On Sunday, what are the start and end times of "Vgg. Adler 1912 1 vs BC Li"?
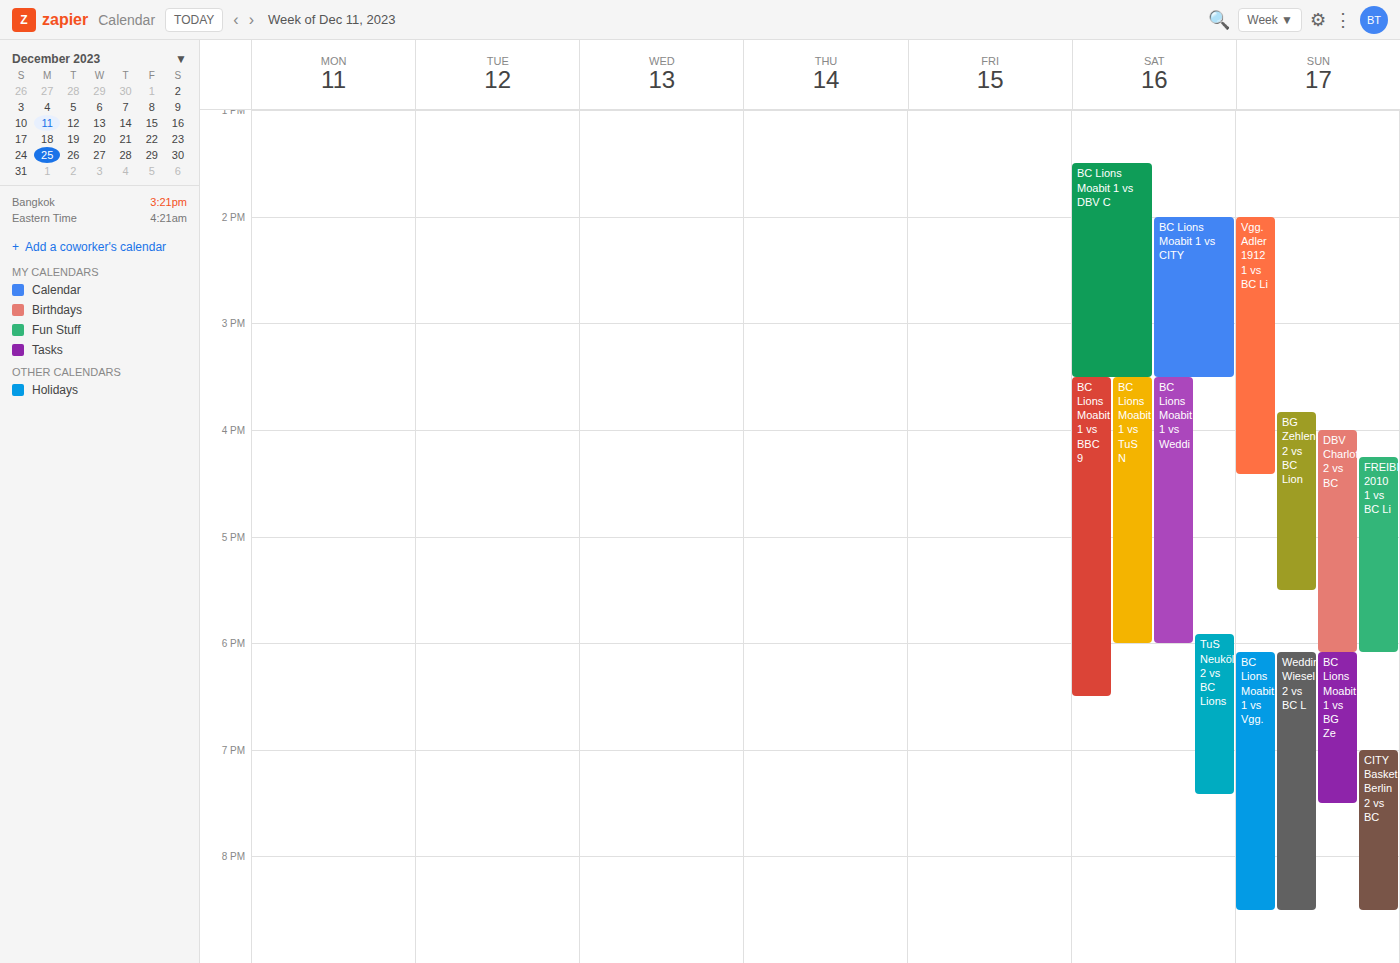
2:00 PM to 4:25 PM